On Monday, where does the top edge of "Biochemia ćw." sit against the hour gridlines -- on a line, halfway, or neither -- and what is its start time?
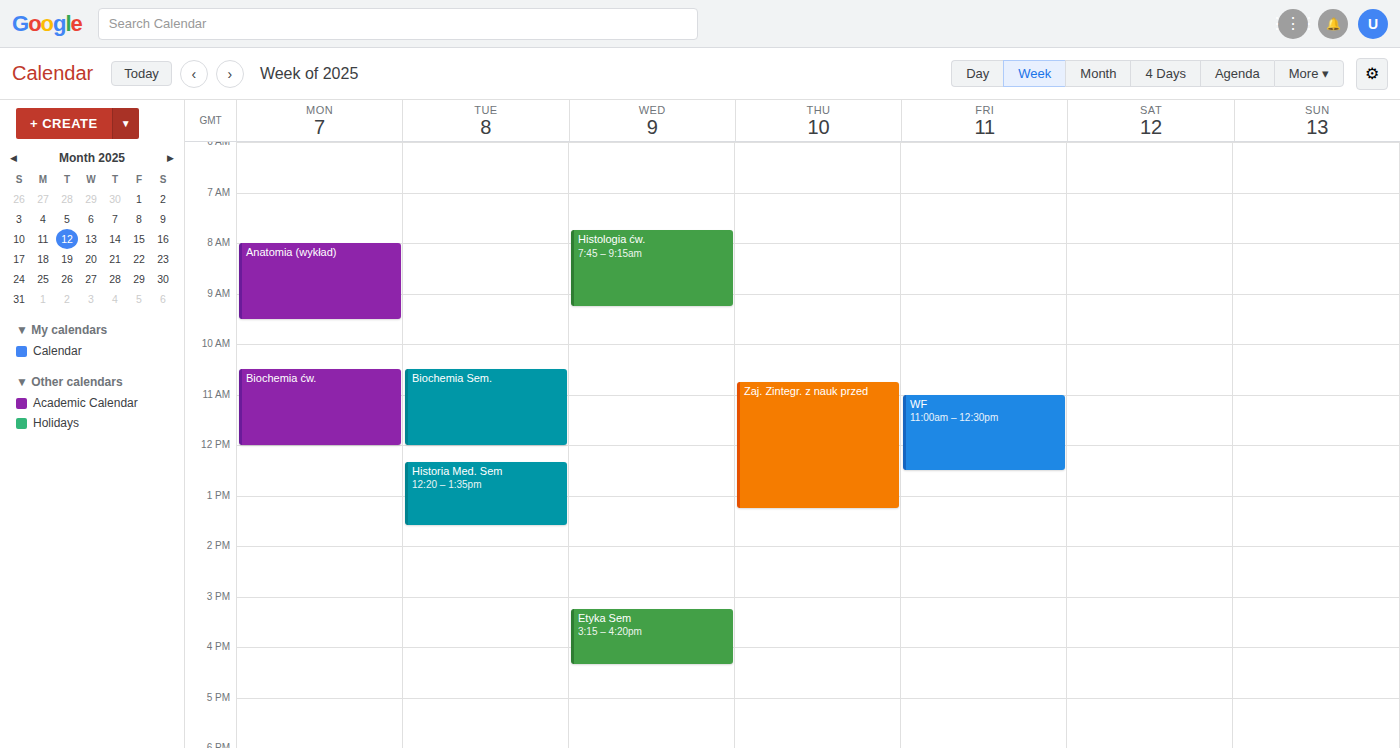
10:30 AM -- halfway between the 10 AM and 11 AM lines.